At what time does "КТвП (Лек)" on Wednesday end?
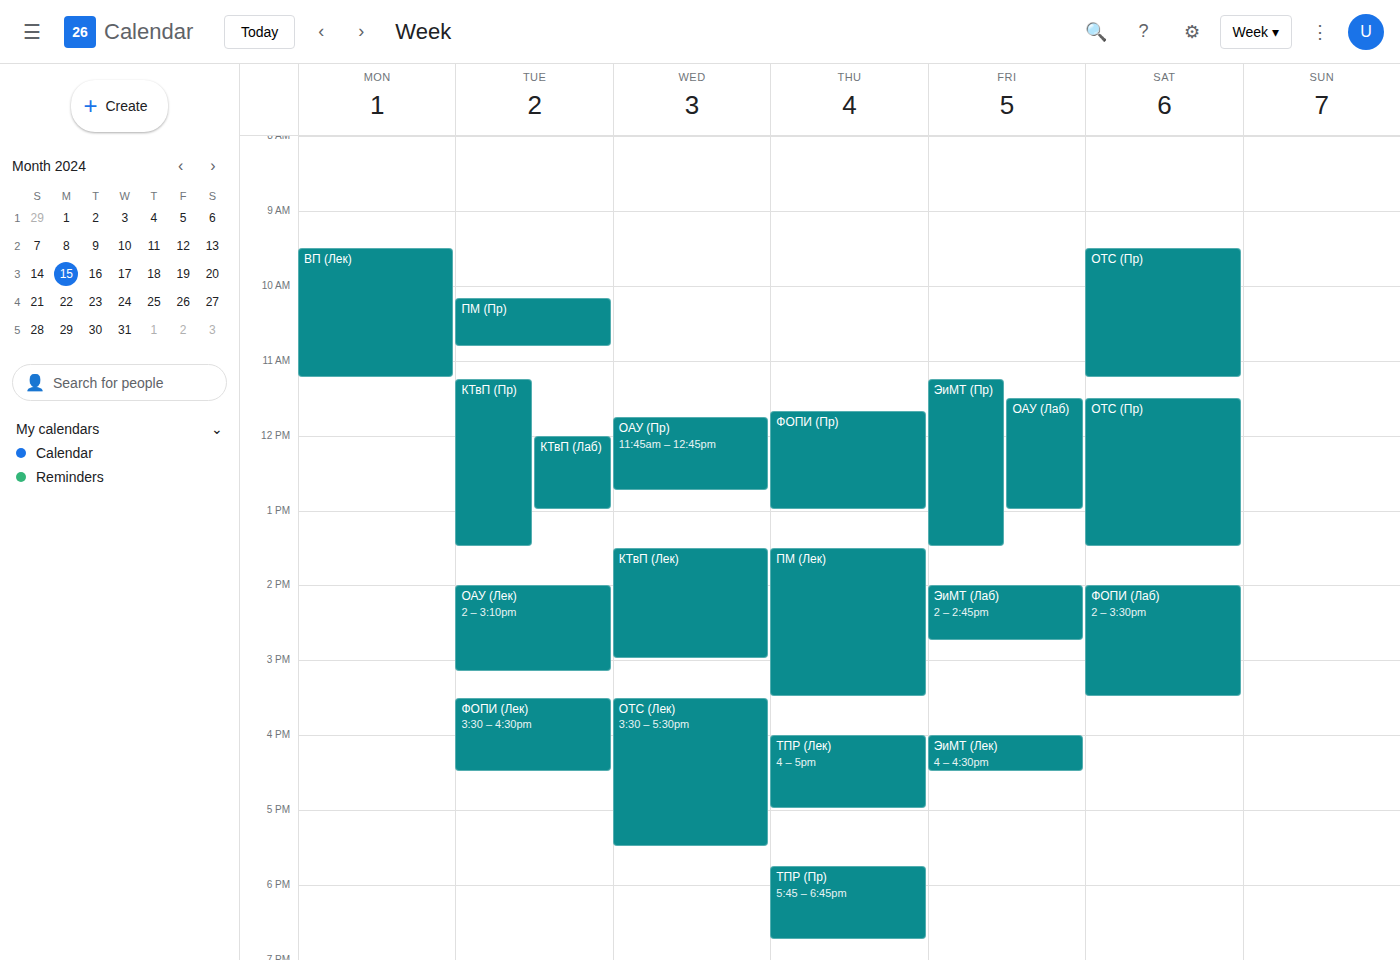
15:00